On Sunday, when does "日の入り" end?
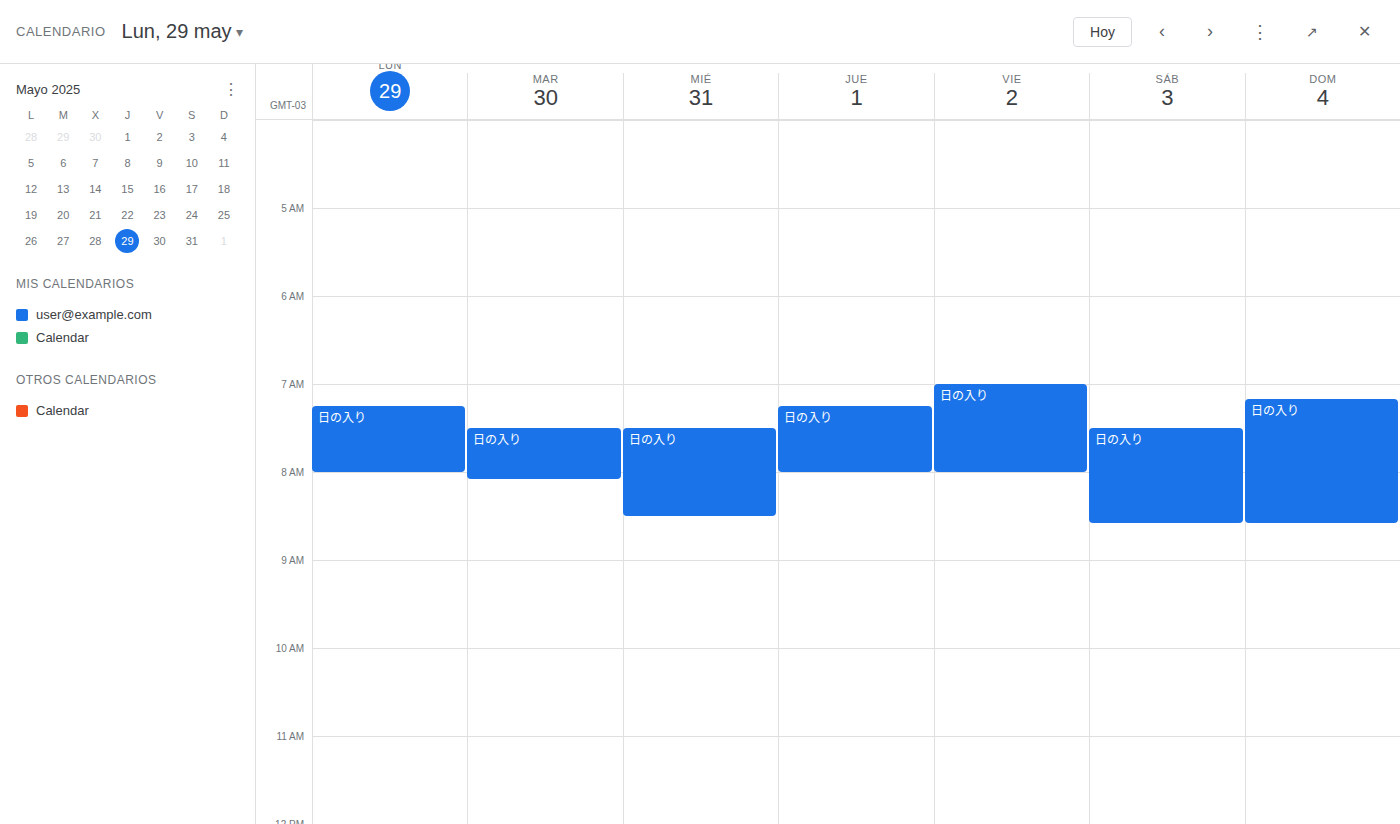
8:35 AM